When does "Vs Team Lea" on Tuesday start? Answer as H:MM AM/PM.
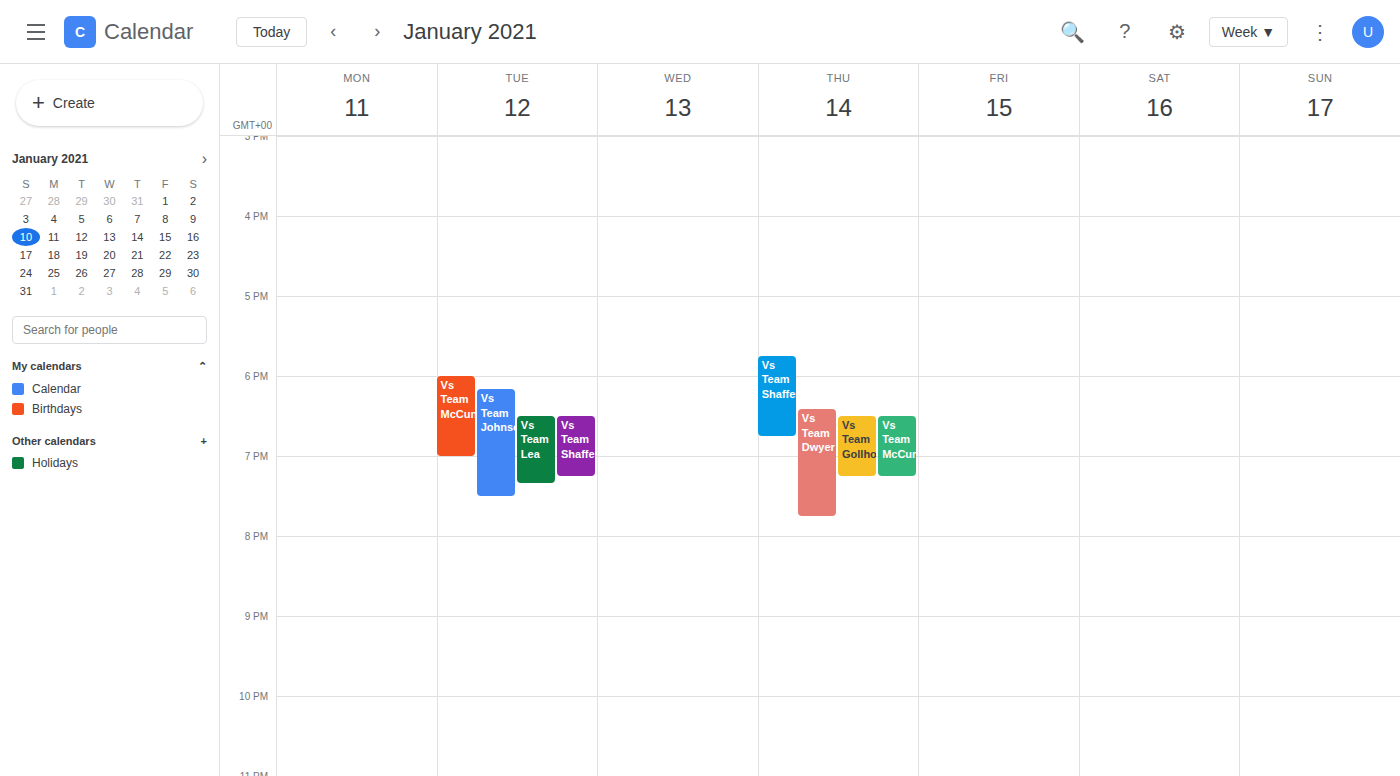
6:30 PM